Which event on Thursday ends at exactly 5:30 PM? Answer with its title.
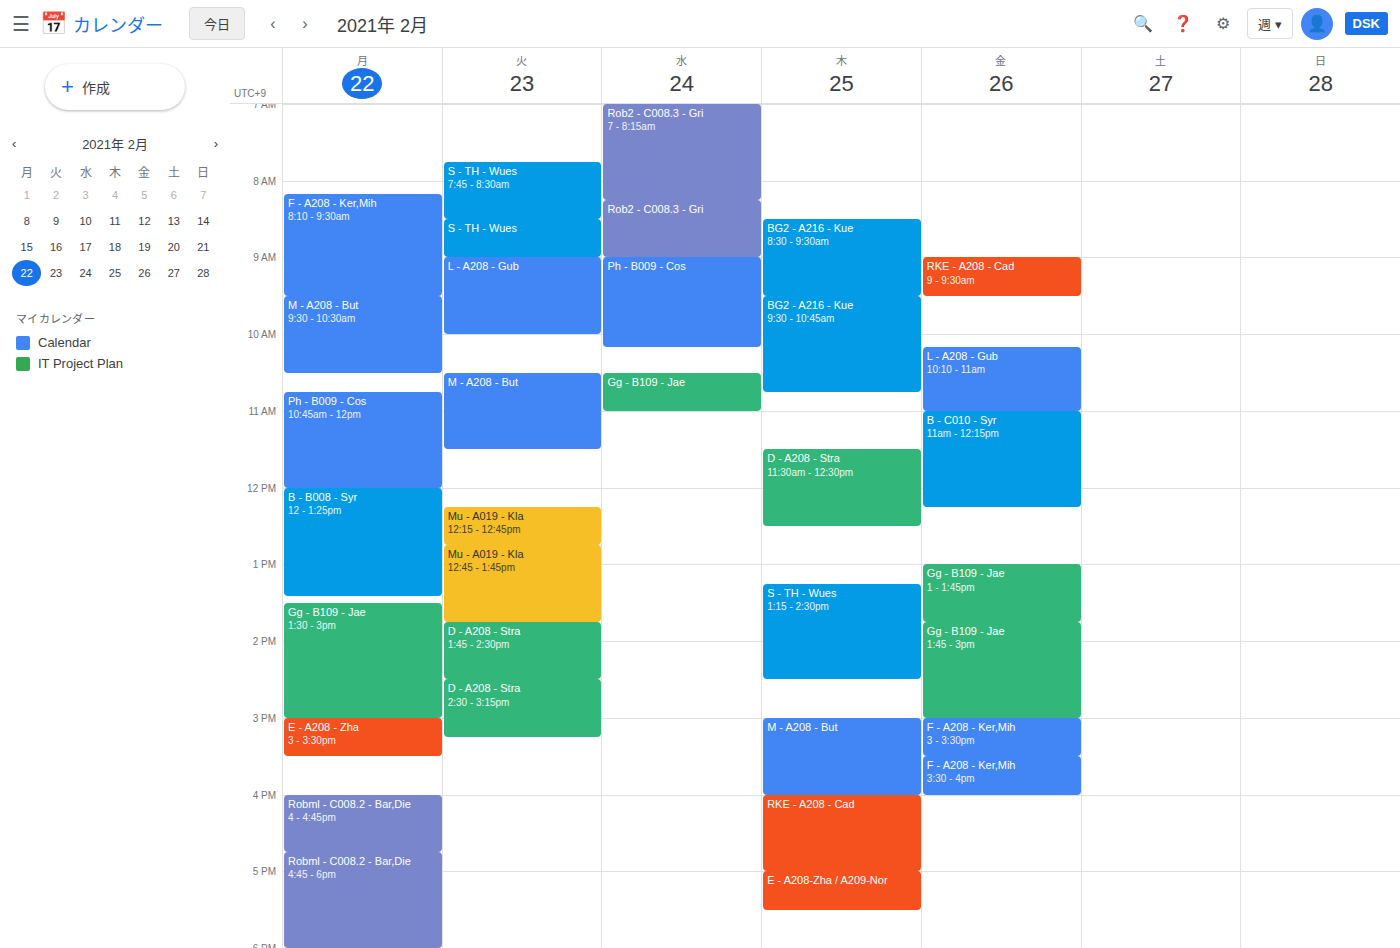
"E - A208-Zha / A209-Nor"